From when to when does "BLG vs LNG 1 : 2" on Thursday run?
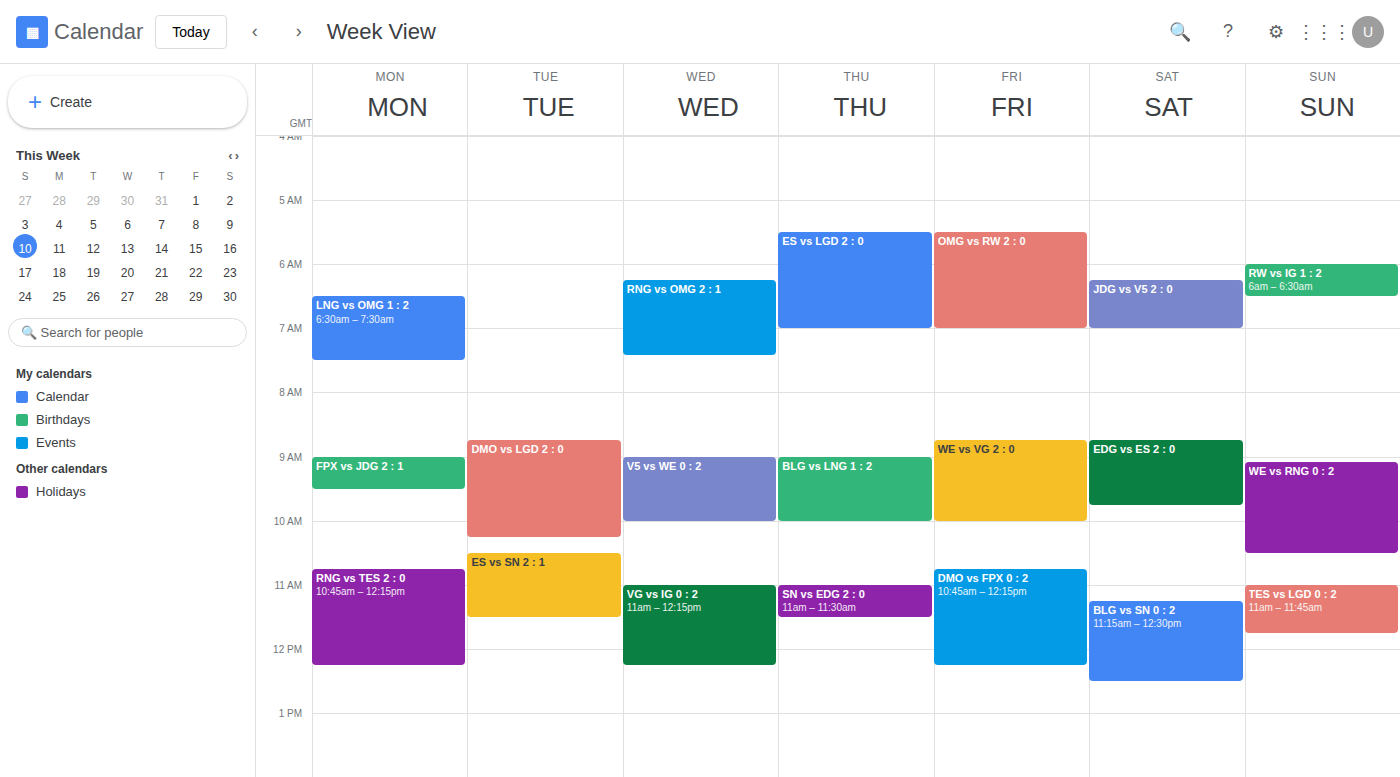
09:00 to 10:00